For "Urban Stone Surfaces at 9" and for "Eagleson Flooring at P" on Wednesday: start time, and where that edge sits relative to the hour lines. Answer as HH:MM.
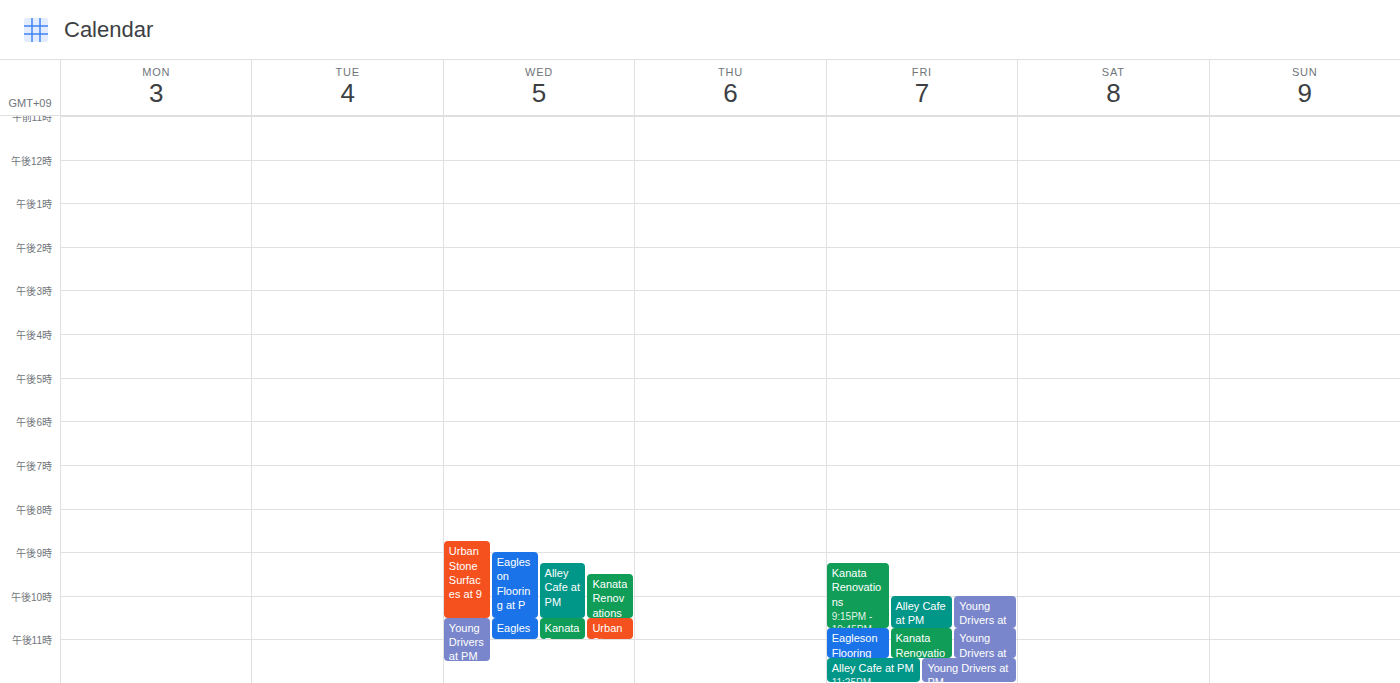
"Urban Stone Surfaces at 9": 20:45, neither: three quarters of the way from the 20:00 line to the 21:00 line. "Eagleson Flooring at P": 21:00, exactly on the 21:00 line.